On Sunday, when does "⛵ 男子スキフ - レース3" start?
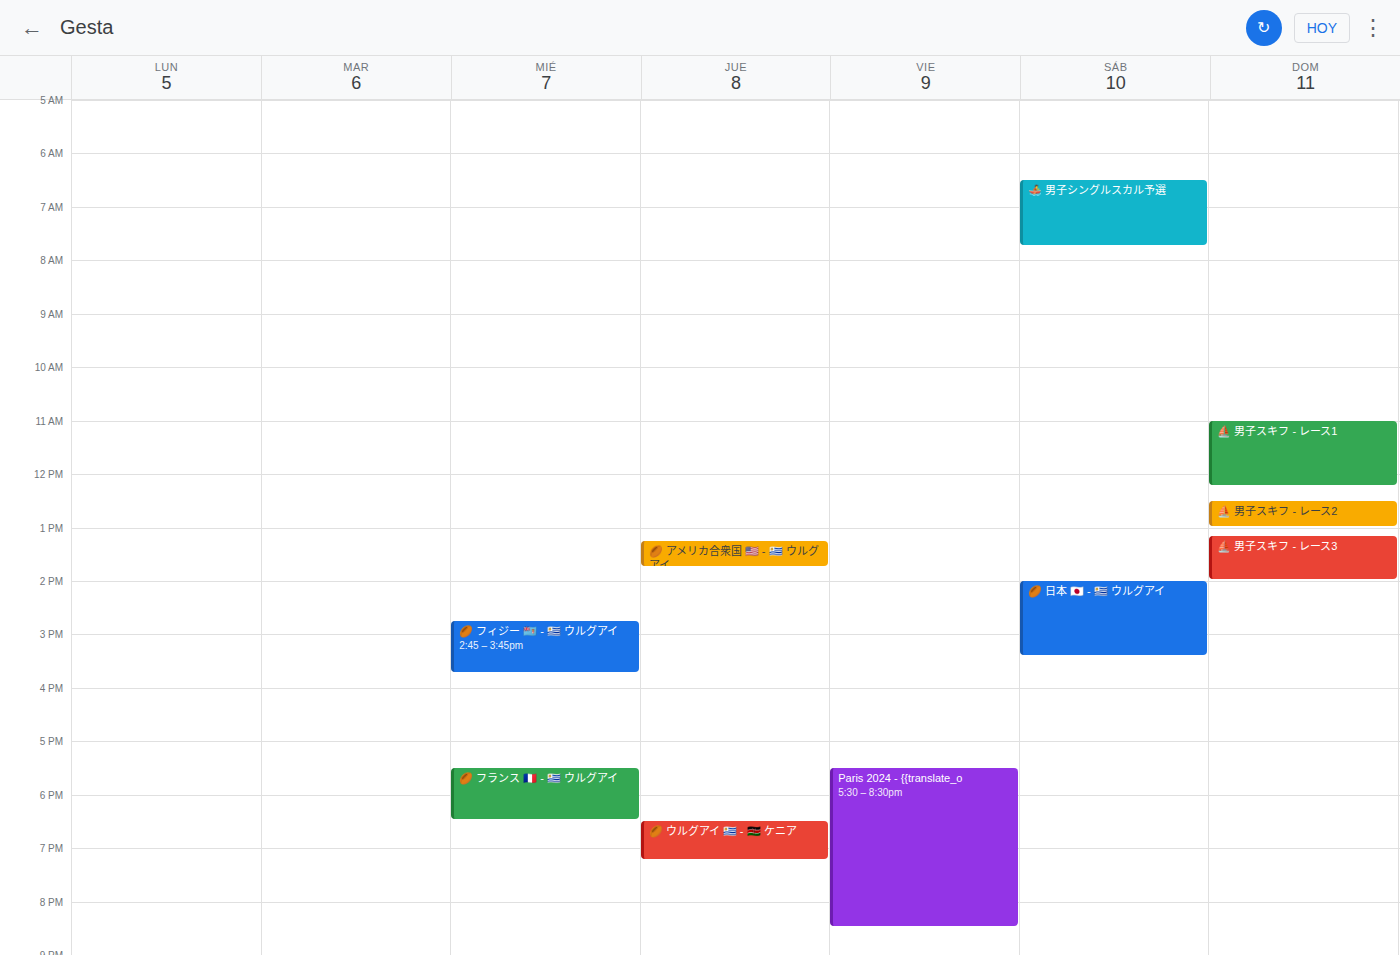
1:10 PM